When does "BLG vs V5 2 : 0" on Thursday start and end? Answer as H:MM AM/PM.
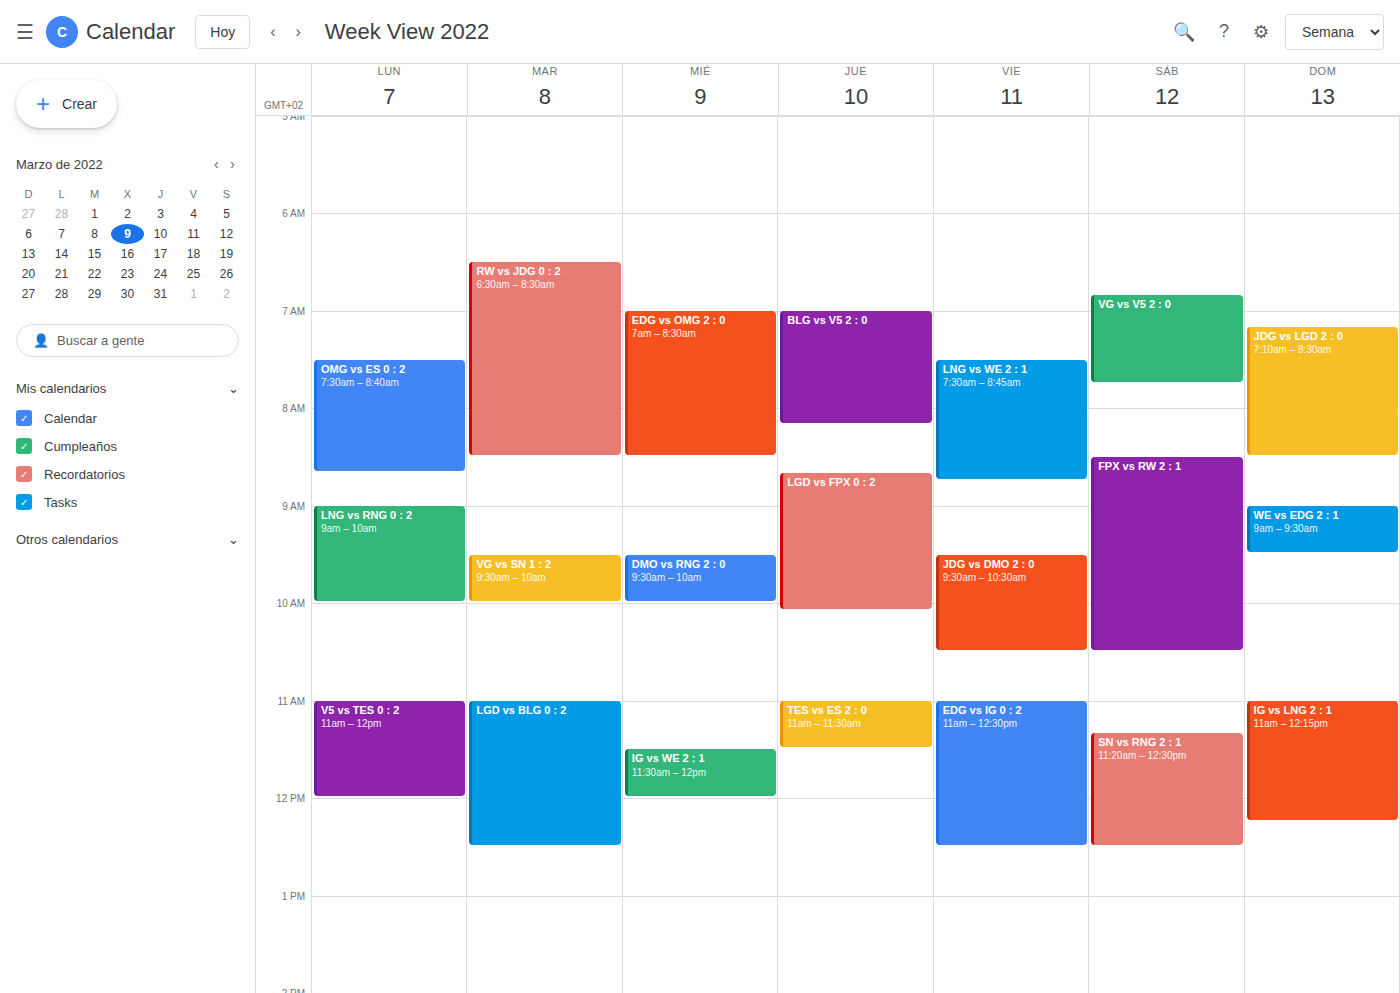
7:00 AM to 8:10 AM